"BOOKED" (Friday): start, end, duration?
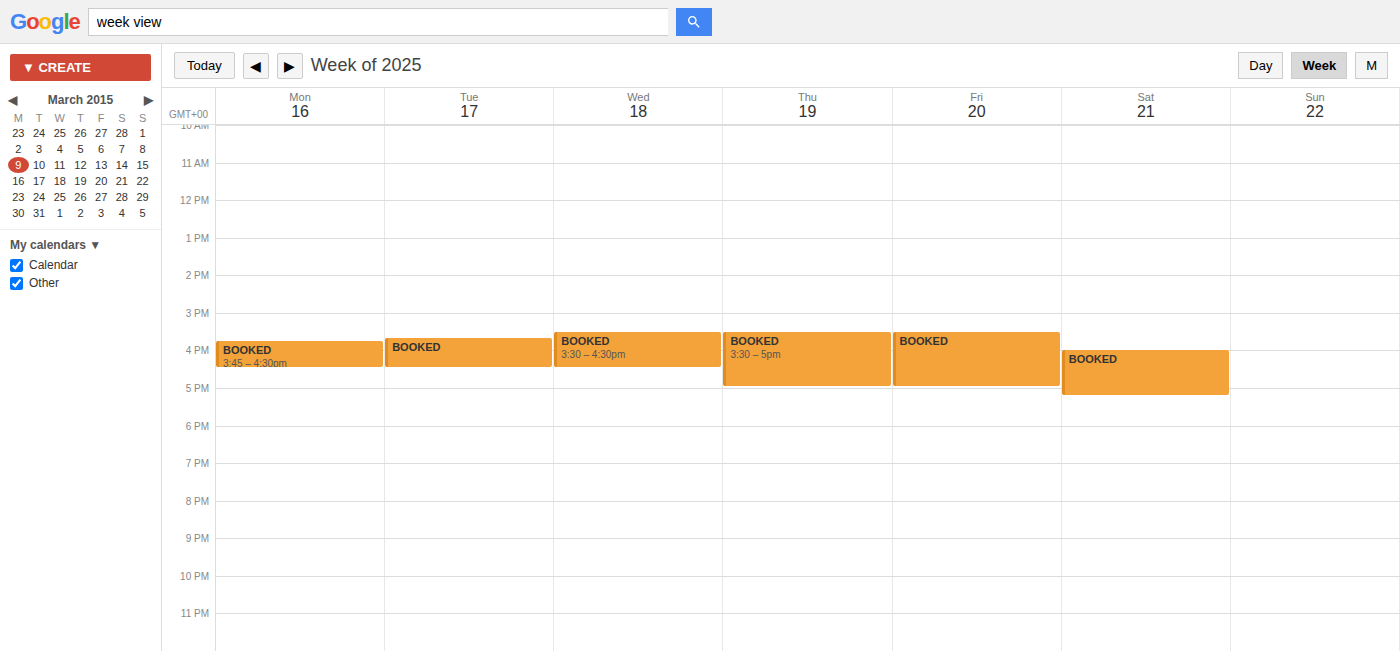
15:30 to 17:00, 1 hour 30 minutes